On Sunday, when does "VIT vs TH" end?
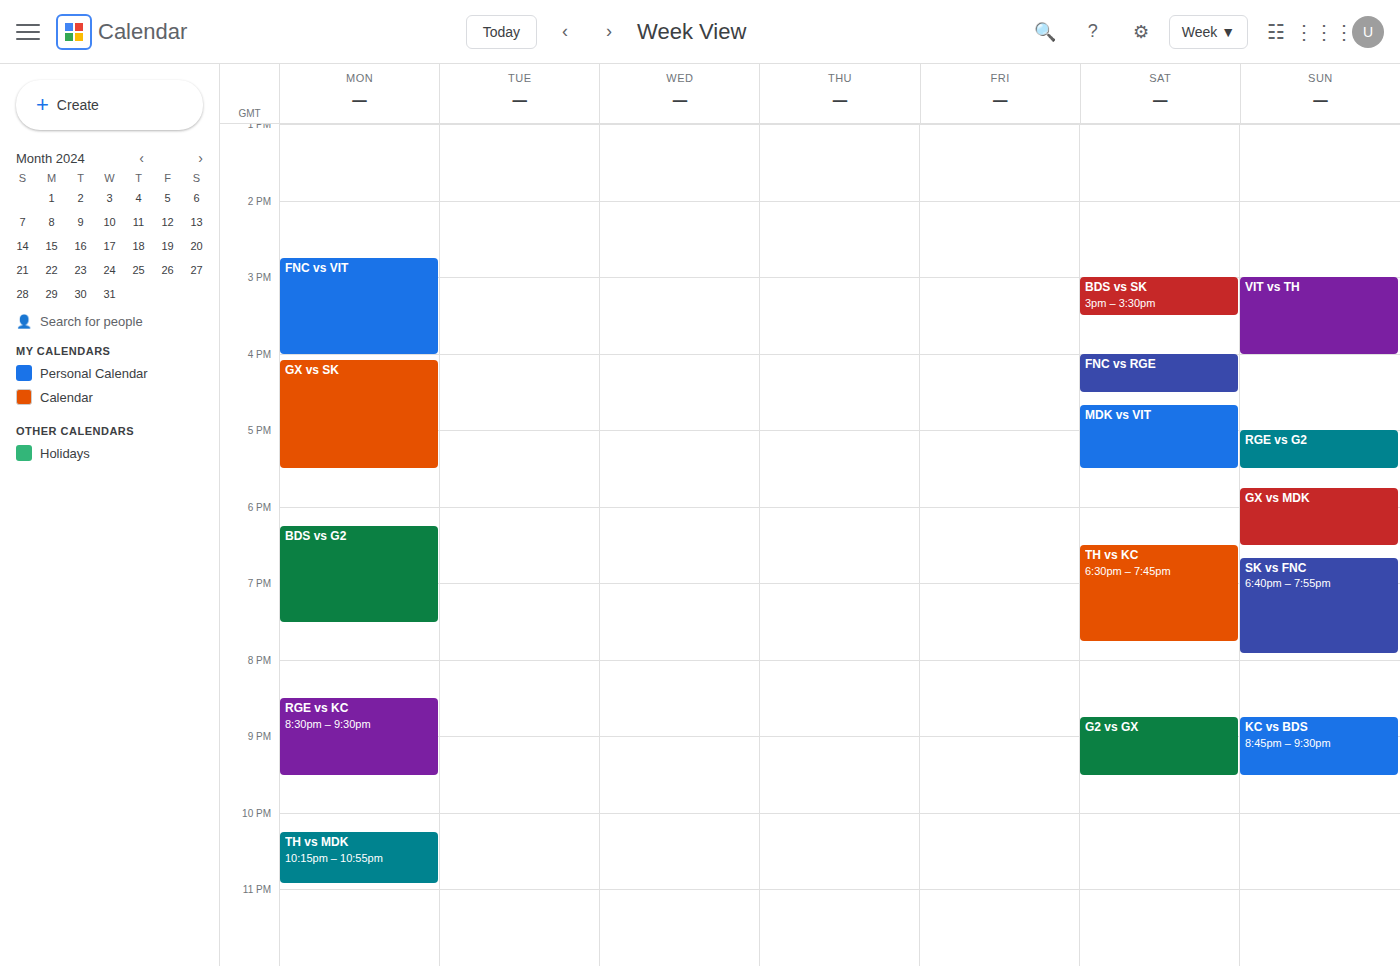
4:00 PM